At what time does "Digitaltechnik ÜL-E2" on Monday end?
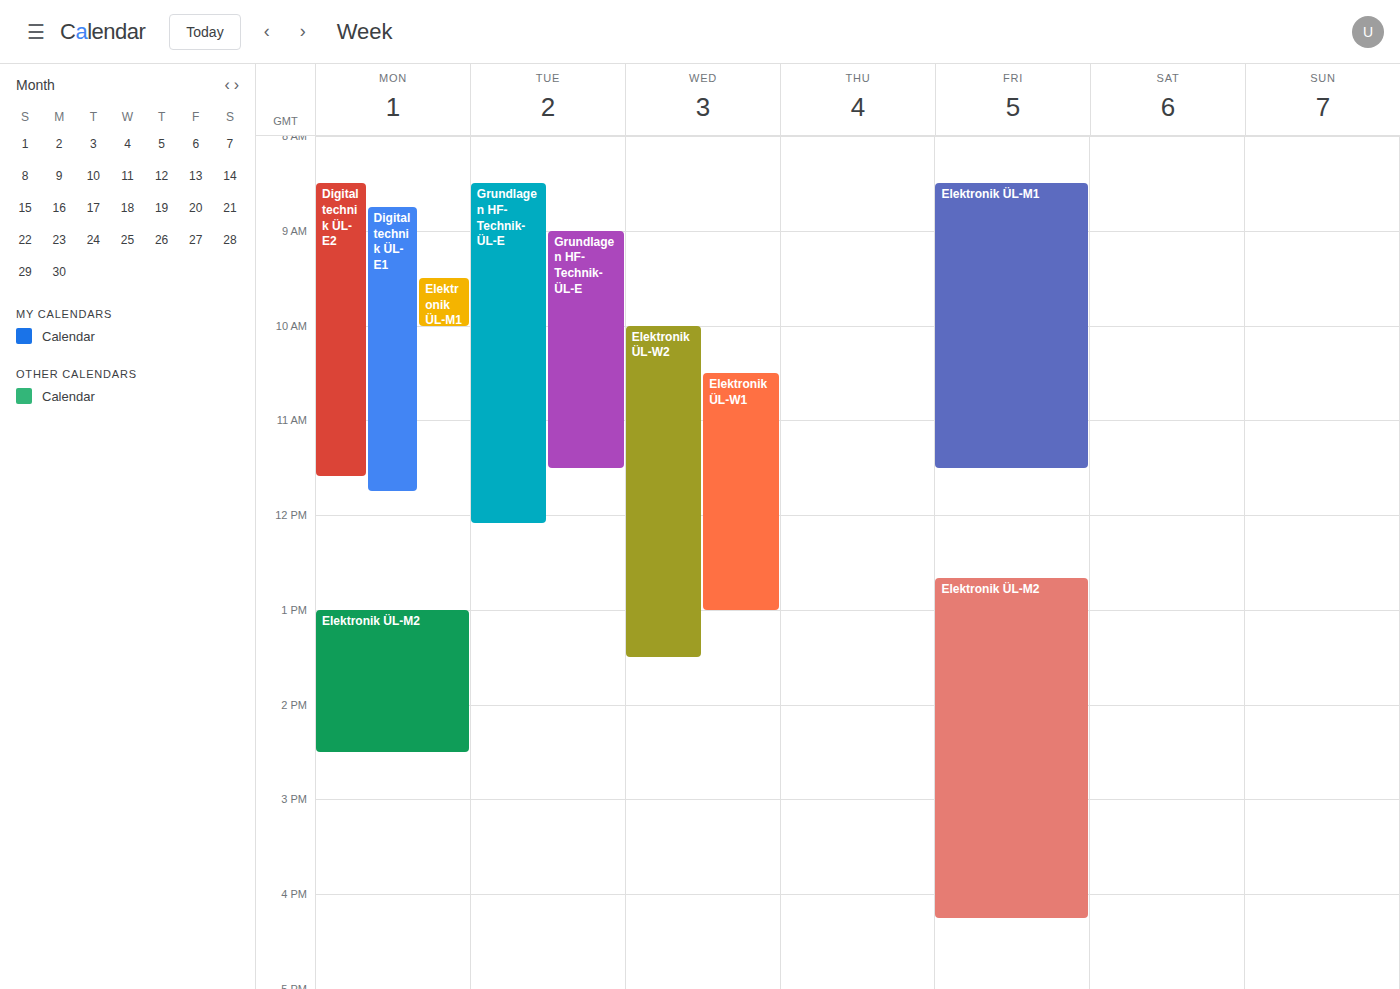
11:35 AM